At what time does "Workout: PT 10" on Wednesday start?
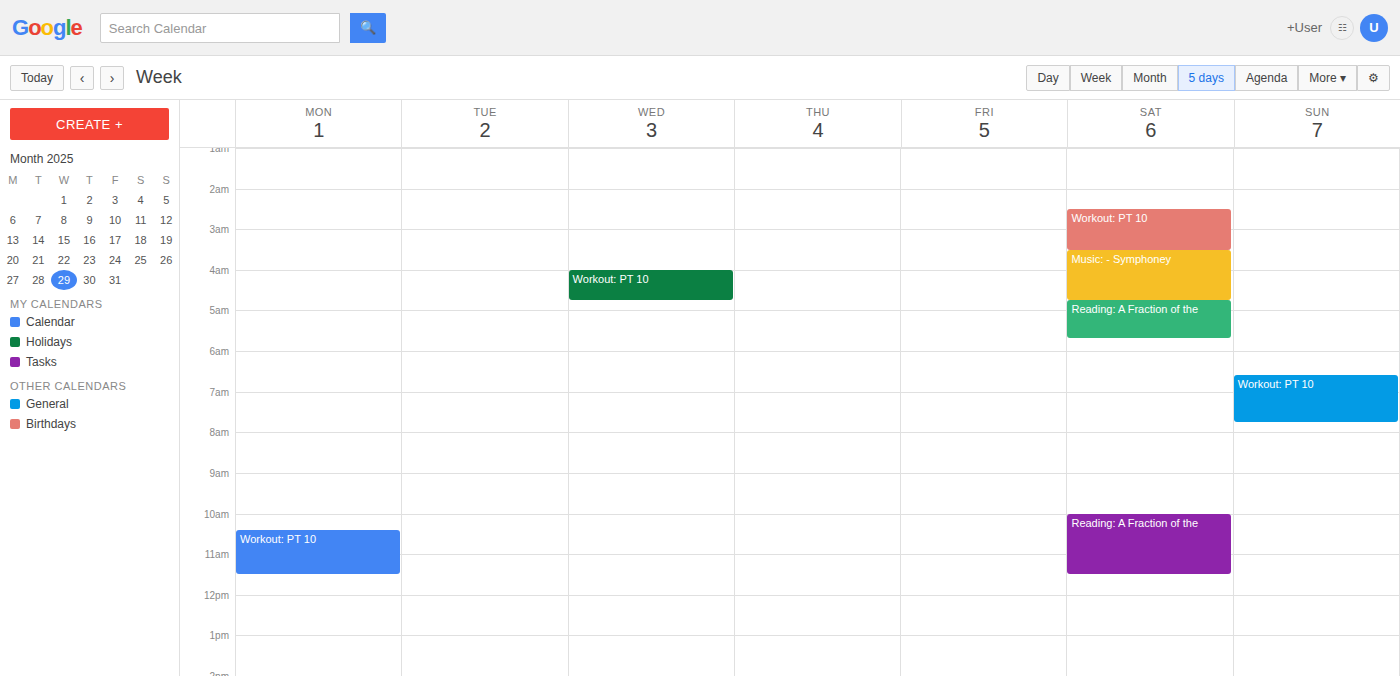
4:00 AM